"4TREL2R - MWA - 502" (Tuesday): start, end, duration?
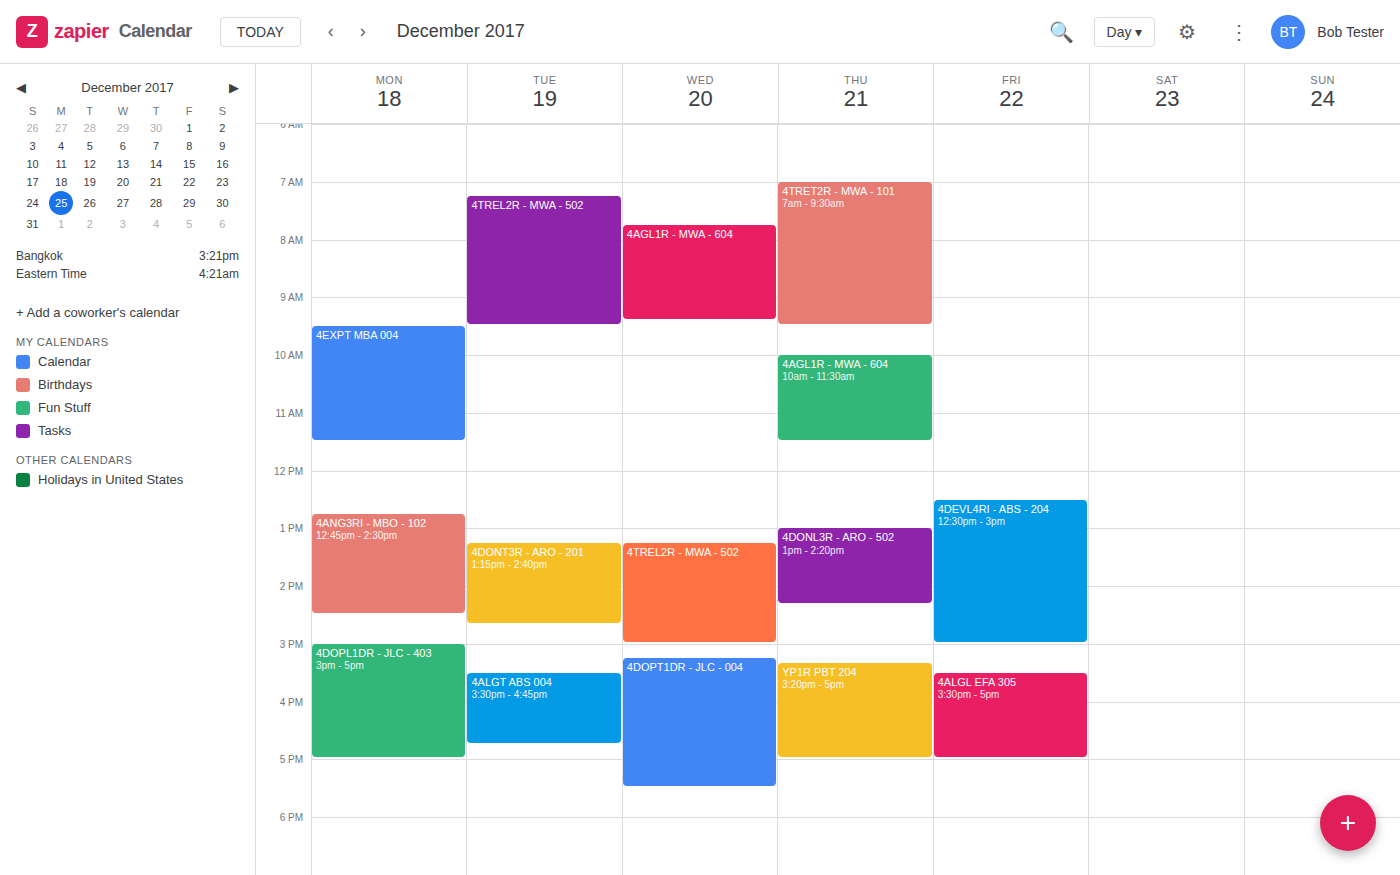
7:15 AM to 9:30 AM, 2 hours 15 minutes